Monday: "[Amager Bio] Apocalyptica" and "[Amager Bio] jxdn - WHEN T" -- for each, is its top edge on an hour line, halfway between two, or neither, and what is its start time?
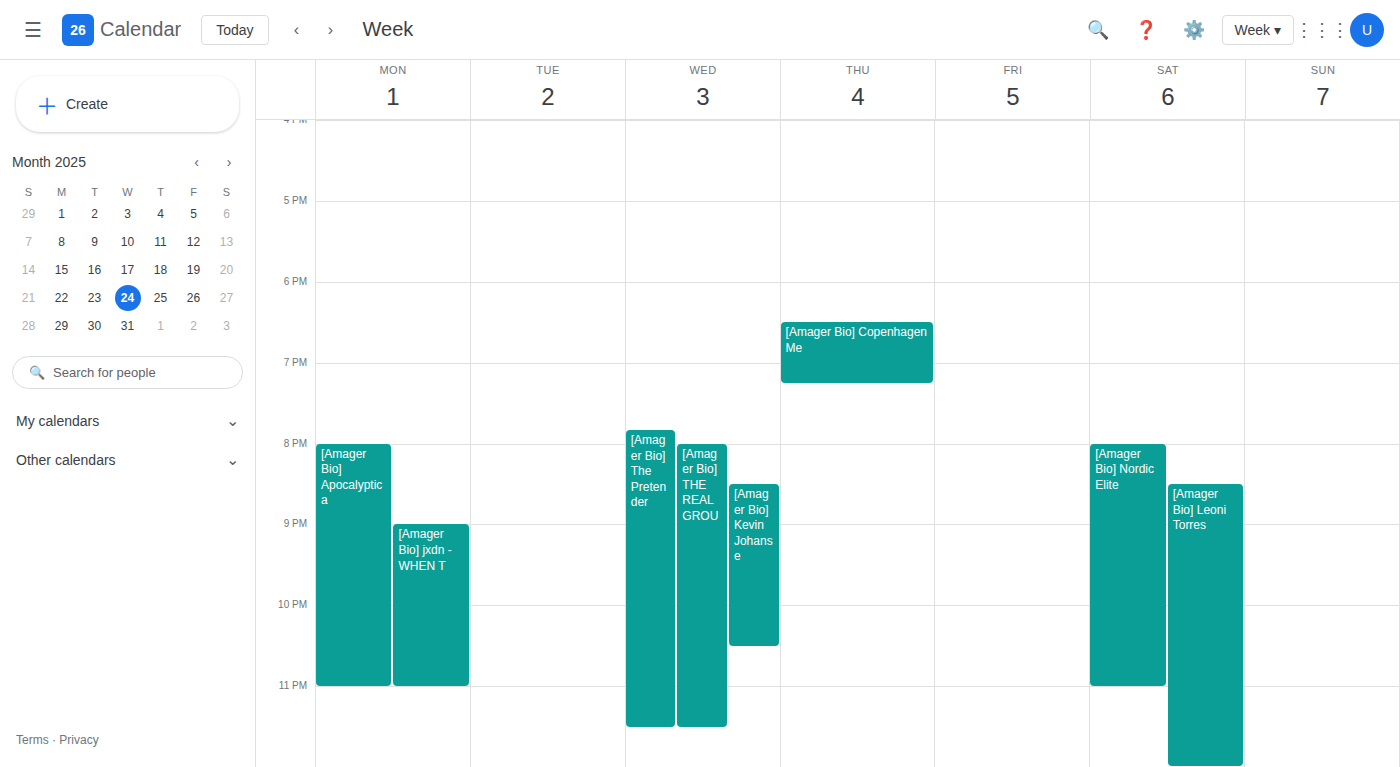
"[Amager Bio] Apocalyptica": 8:00 PM, exactly on the 8 PM line. "[Amager Bio] jxdn - WHEN T": 9:00 PM, exactly on the 9 PM line.